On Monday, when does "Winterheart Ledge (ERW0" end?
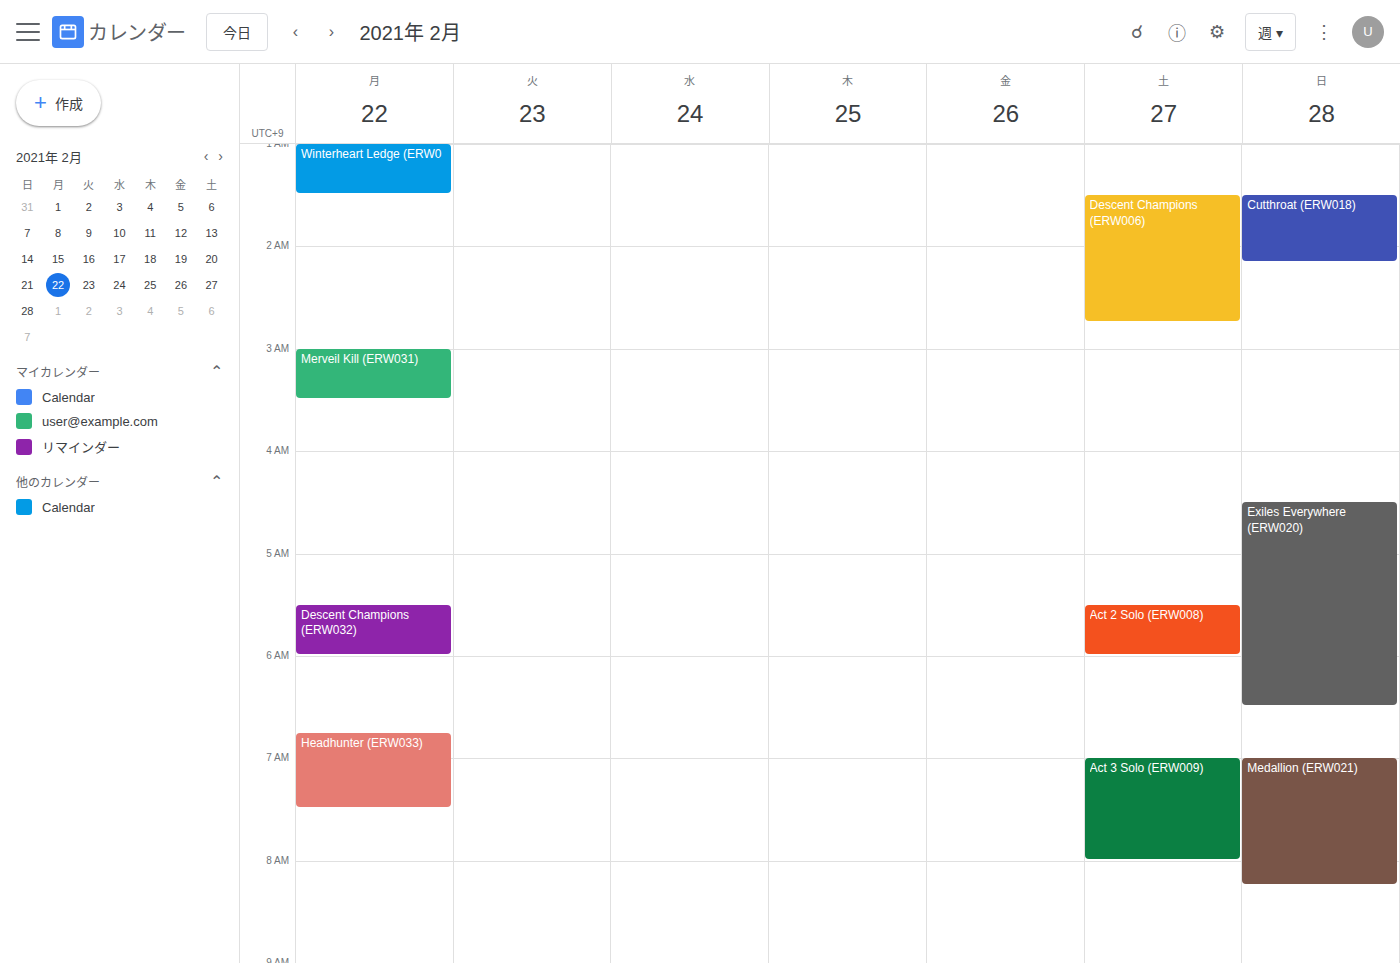
1:30 AM